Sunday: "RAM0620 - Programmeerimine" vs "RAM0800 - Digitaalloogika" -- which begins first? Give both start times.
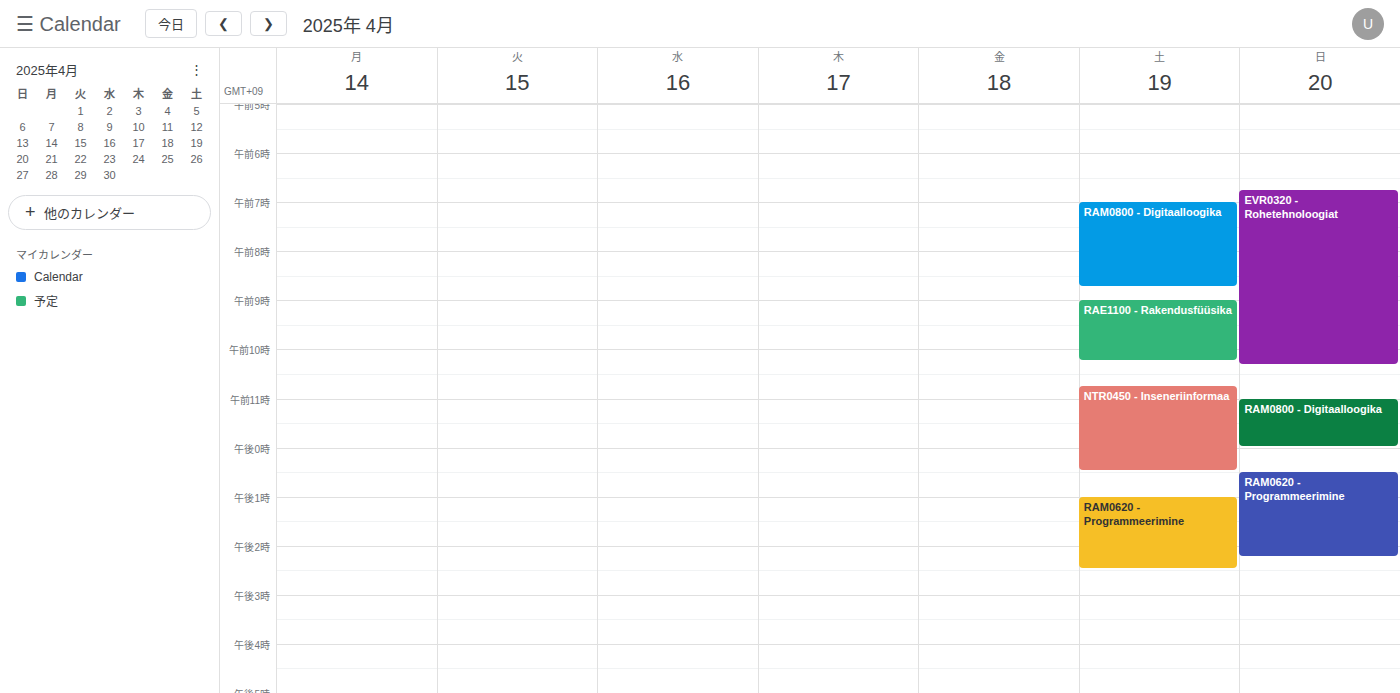
"RAM0800 - Digitaalloogika" 11:00 AM; "RAM0620 - Programmeerimine" 12:30 PM.